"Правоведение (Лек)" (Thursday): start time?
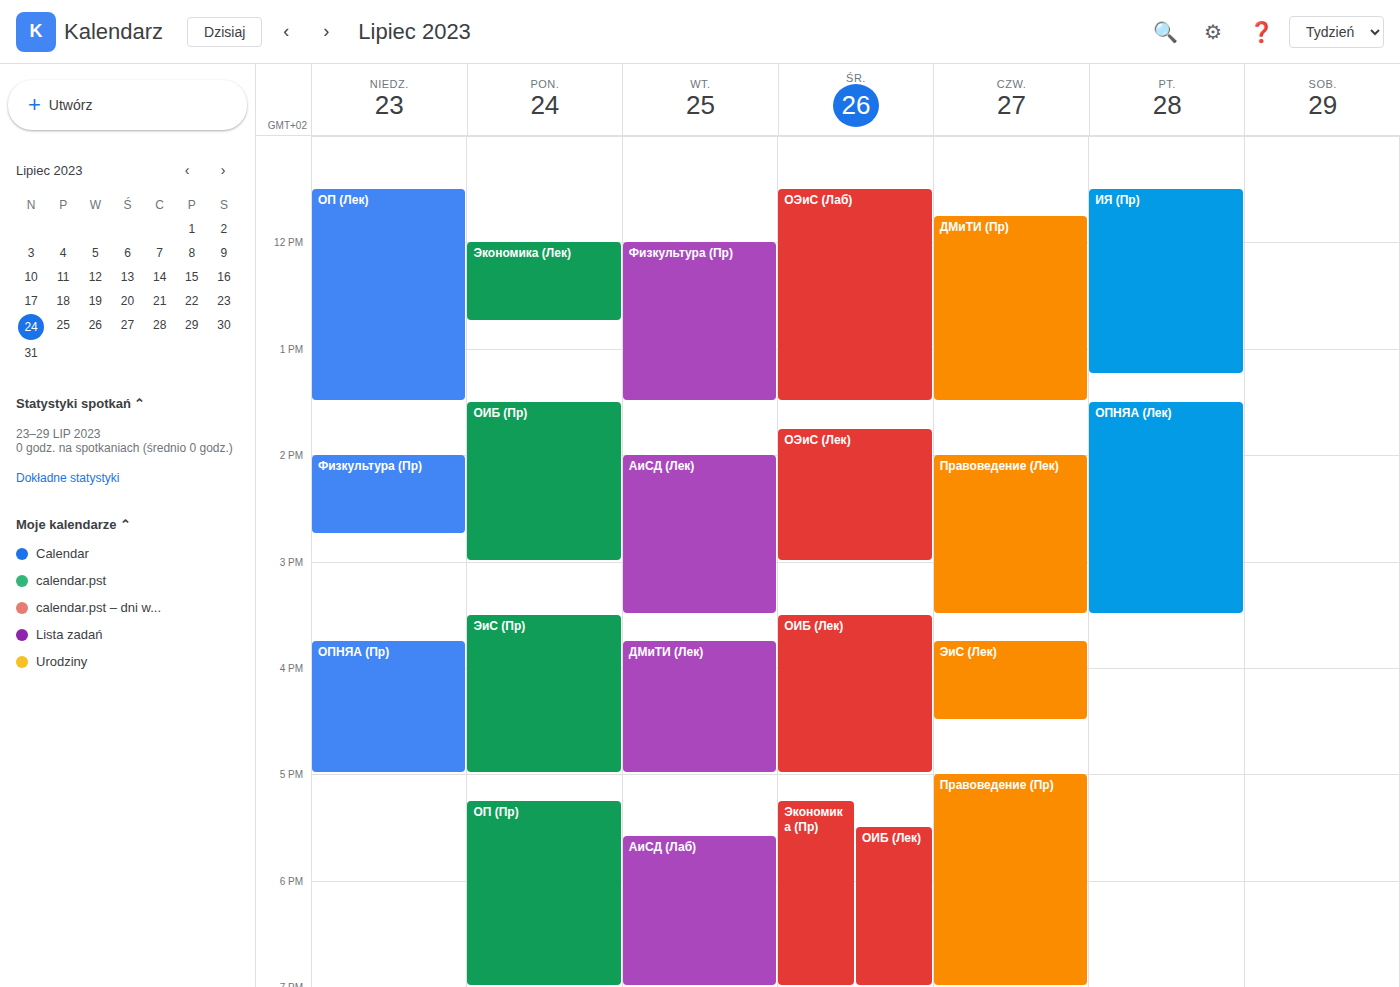
2:00 PM